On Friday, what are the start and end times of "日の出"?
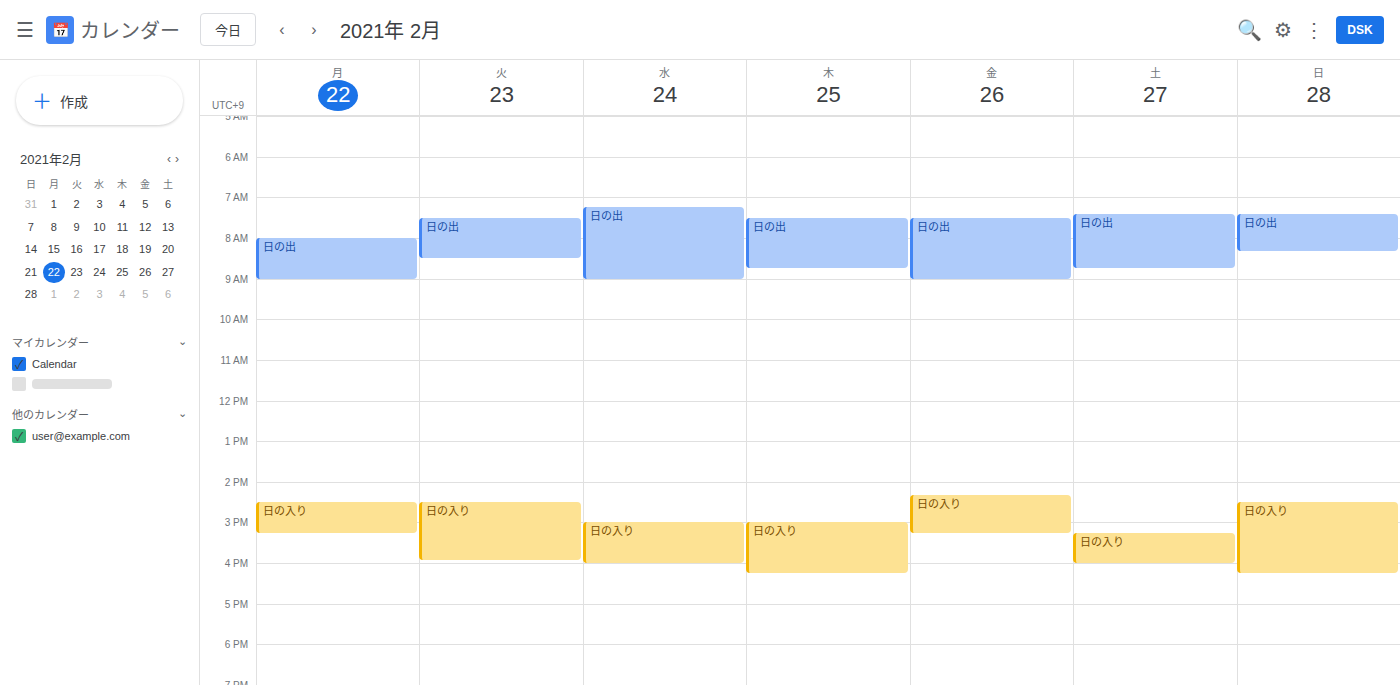
07:30 to 09:00